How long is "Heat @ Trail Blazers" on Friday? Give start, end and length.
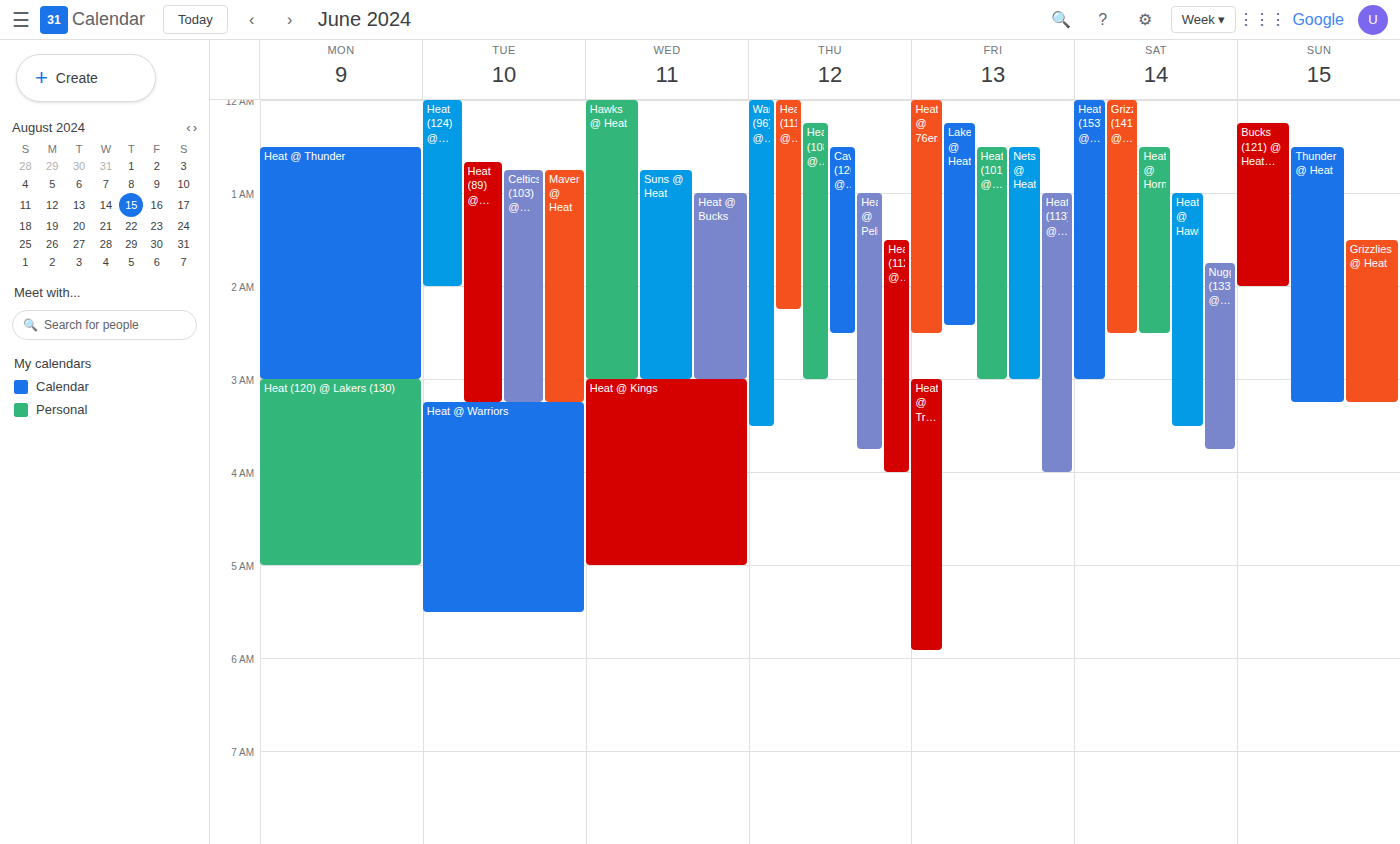
3:00 AM to 5:55 AM, 2 hours 55 minutes